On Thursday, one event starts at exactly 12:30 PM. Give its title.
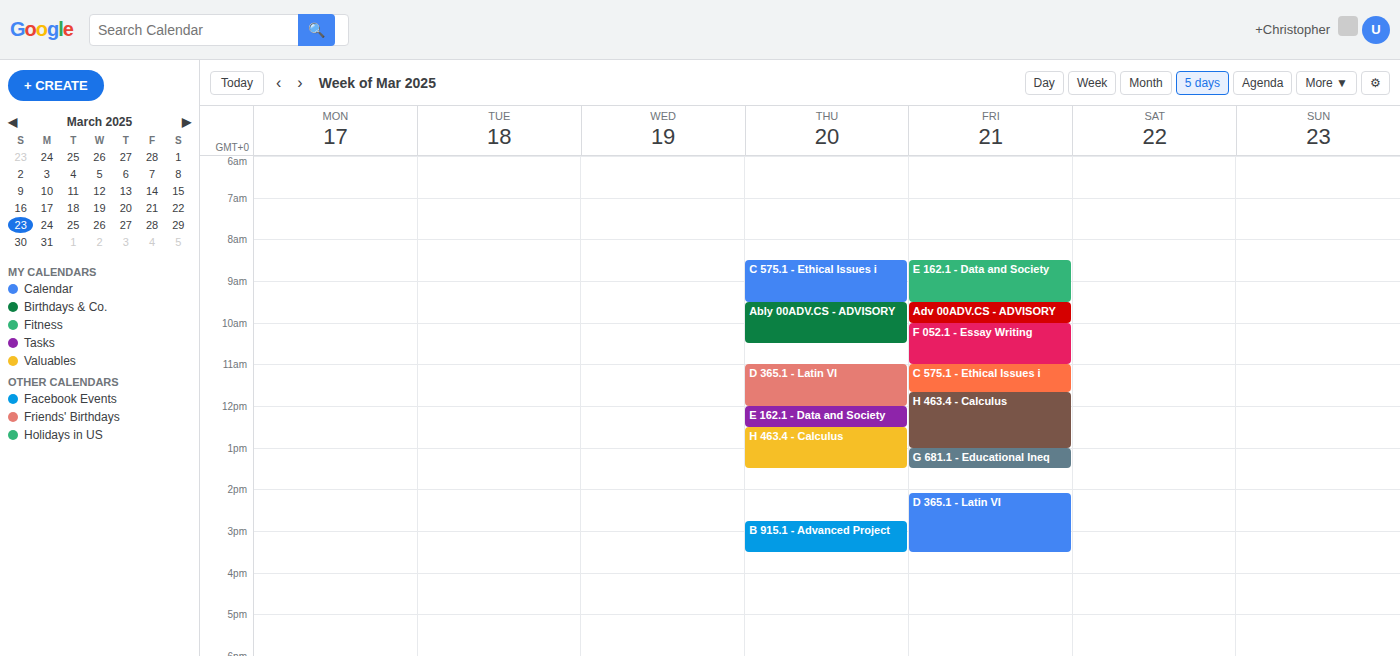
"H 463.4 - Calculus"